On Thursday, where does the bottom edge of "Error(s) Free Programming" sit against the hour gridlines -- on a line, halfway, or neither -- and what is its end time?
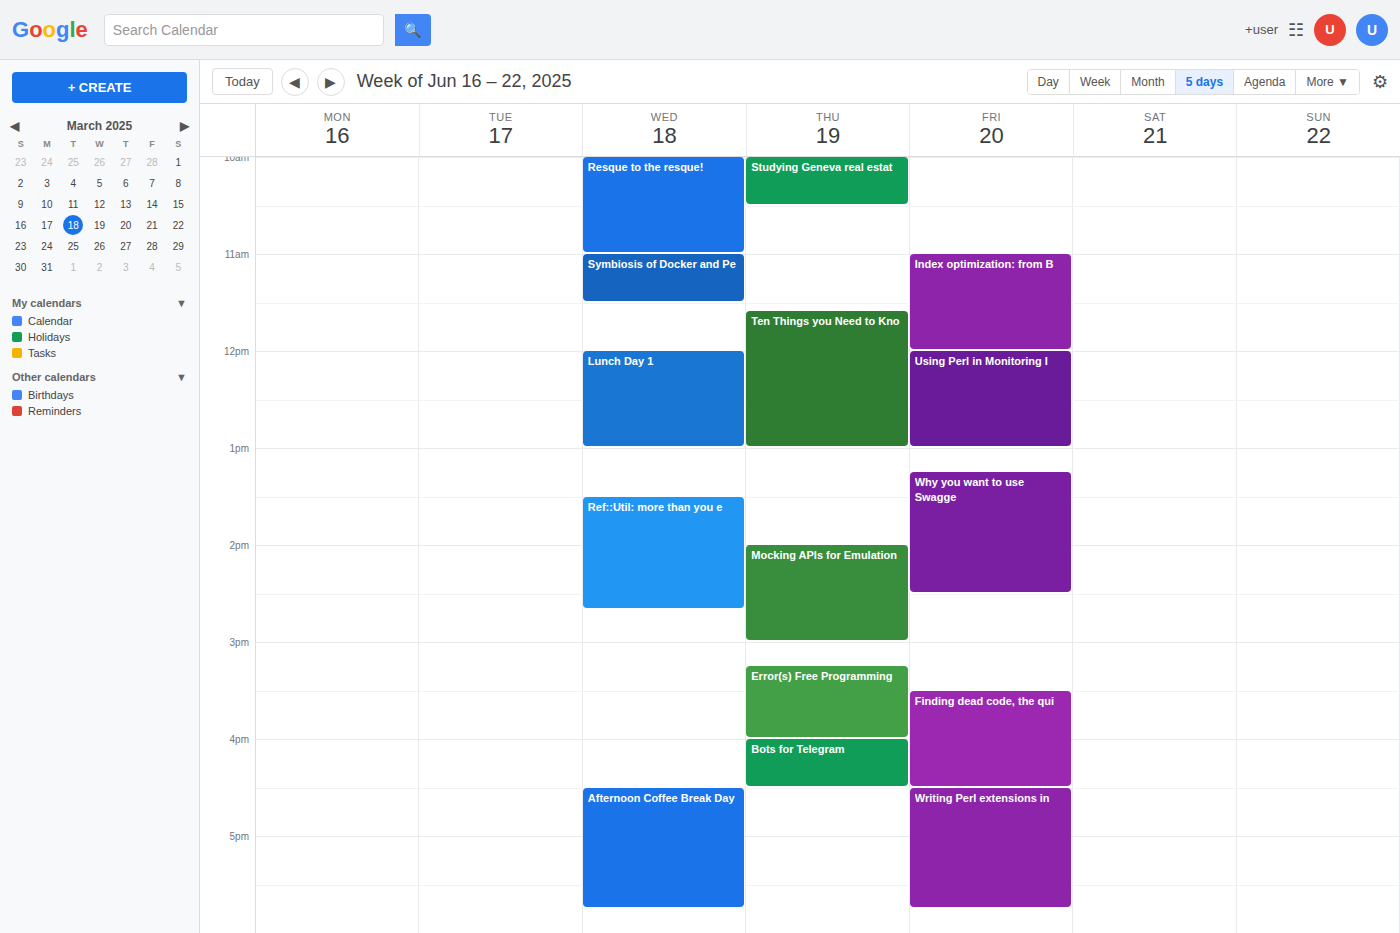
4:00 PM -- exactly on the 4 PM line.